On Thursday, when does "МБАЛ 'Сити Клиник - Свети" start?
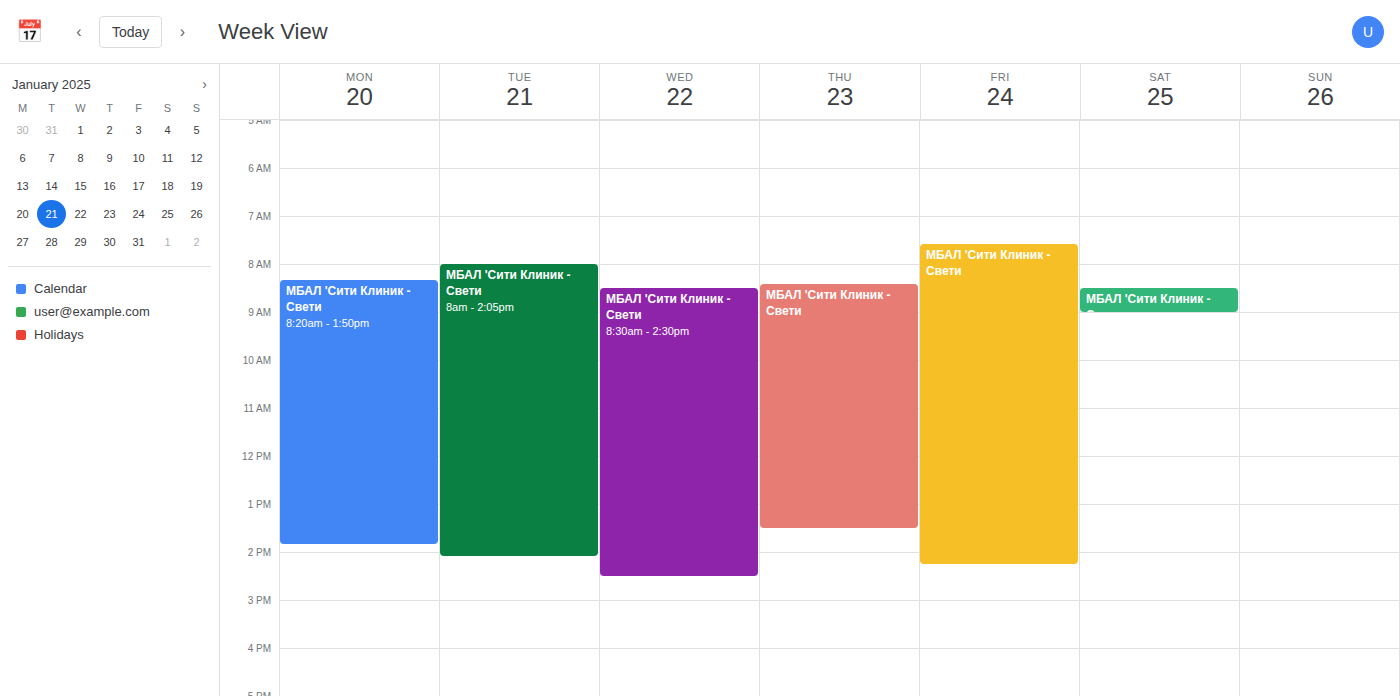
8:25 AM